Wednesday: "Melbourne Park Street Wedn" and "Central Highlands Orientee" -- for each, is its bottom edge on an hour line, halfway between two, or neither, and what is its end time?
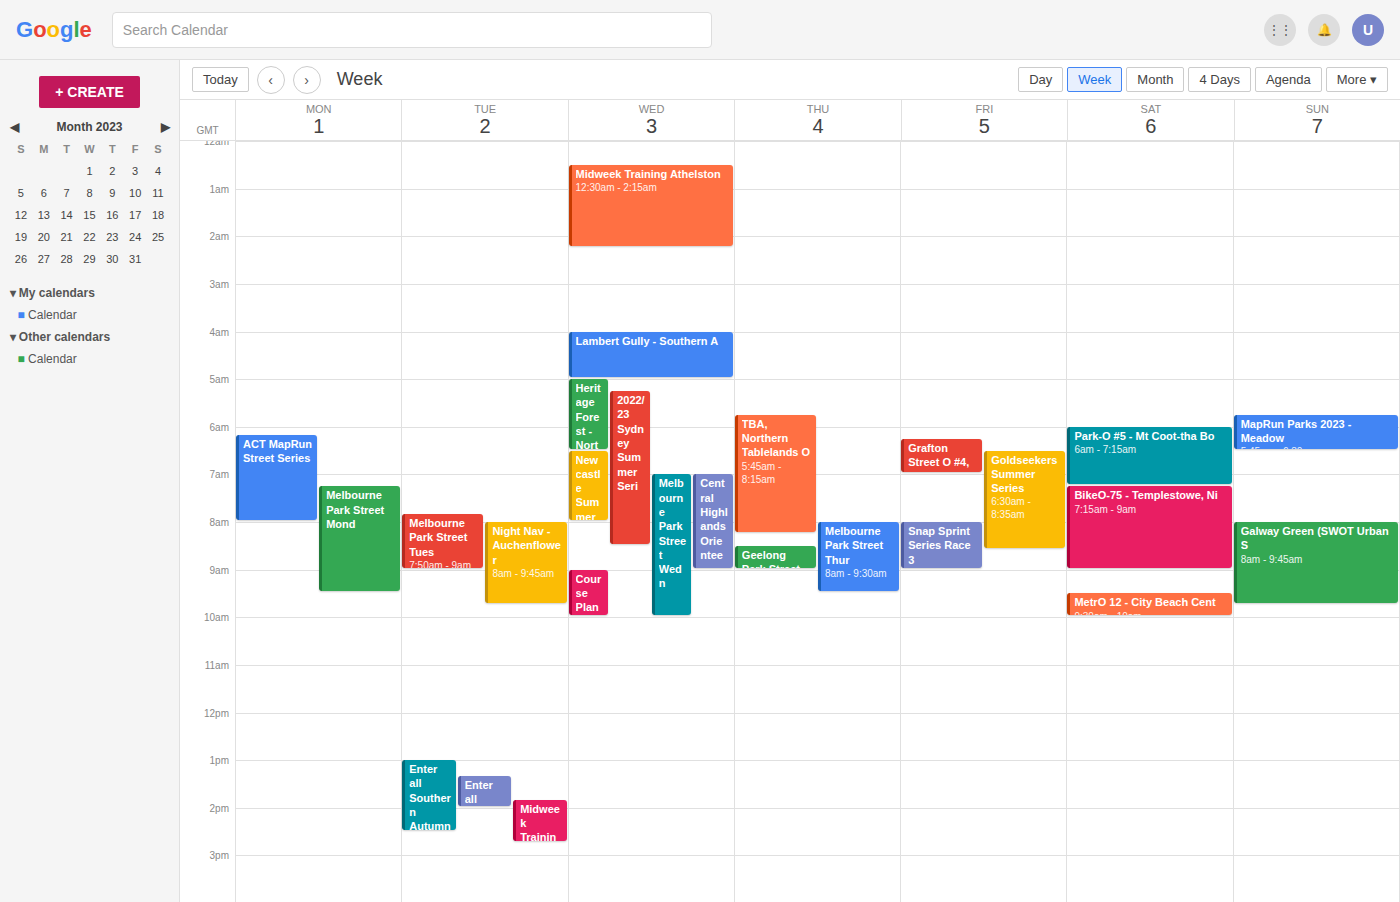
"Melbourne Park Street Wedn": 10:00 AM, exactly on the 10 AM line. "Central Highlands Orientee": 9:00 AM, exactly on the 9 AM line.